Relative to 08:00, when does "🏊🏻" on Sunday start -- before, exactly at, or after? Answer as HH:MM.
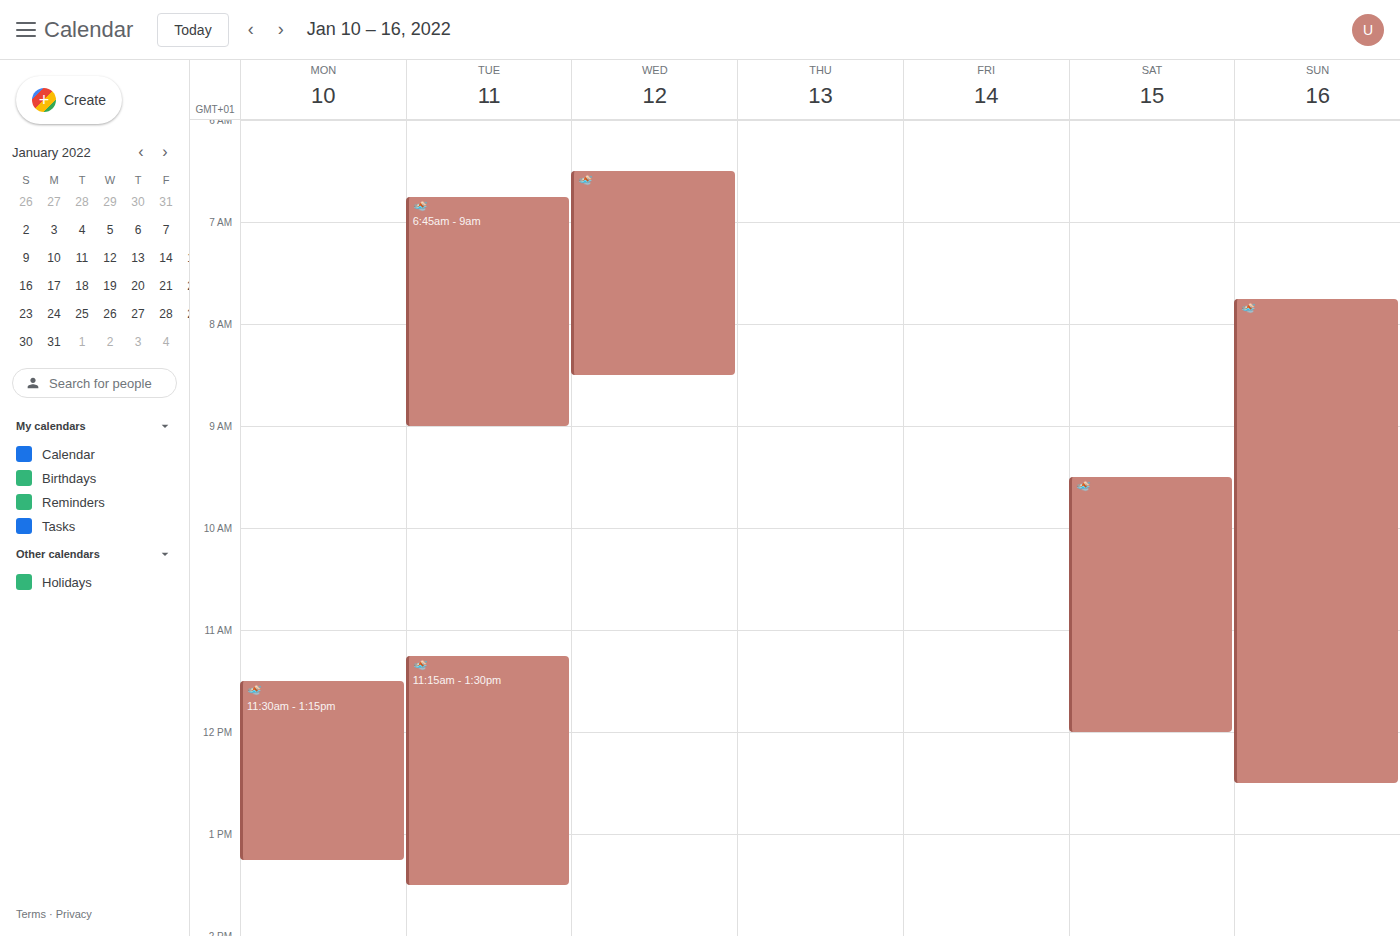
07:45 -- before 08:00, 15 minutes above the 08:00 line.